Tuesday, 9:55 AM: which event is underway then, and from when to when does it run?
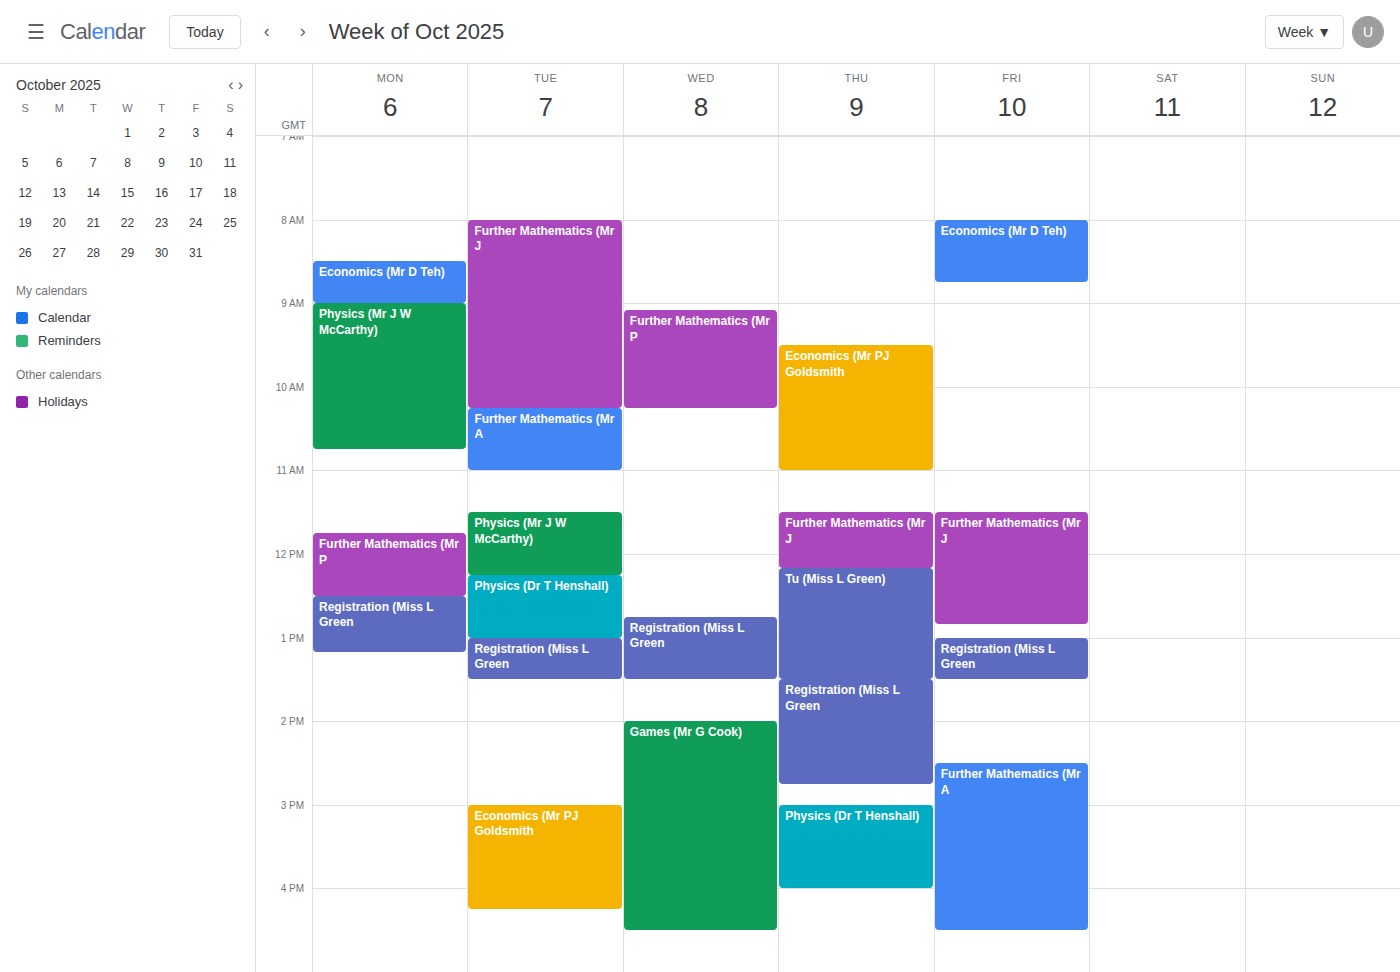
"Further Mathematics (Mr J", 8:00 AM to 10:15 AM